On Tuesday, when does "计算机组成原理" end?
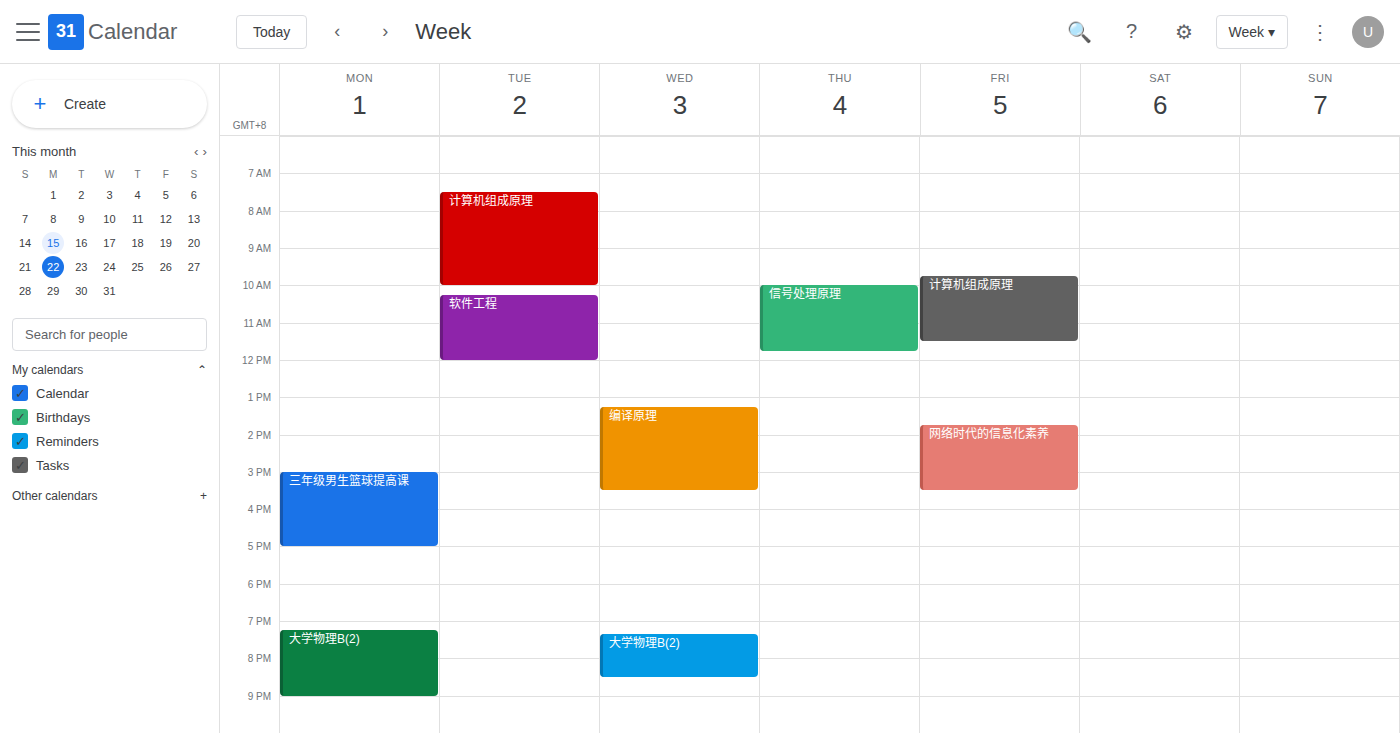
10:00 AM